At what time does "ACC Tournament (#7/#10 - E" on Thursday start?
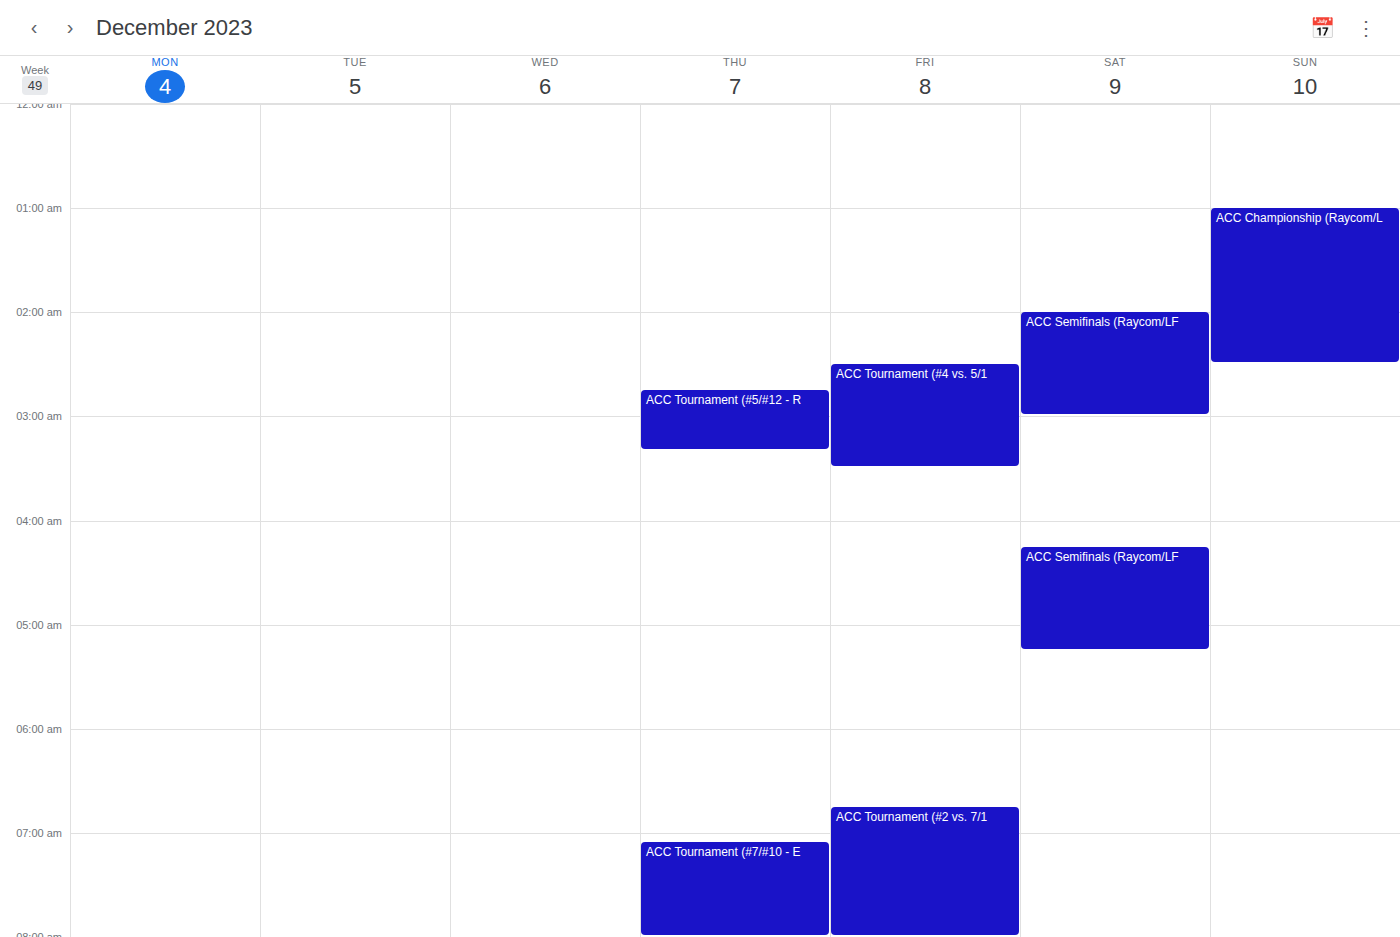
07:05